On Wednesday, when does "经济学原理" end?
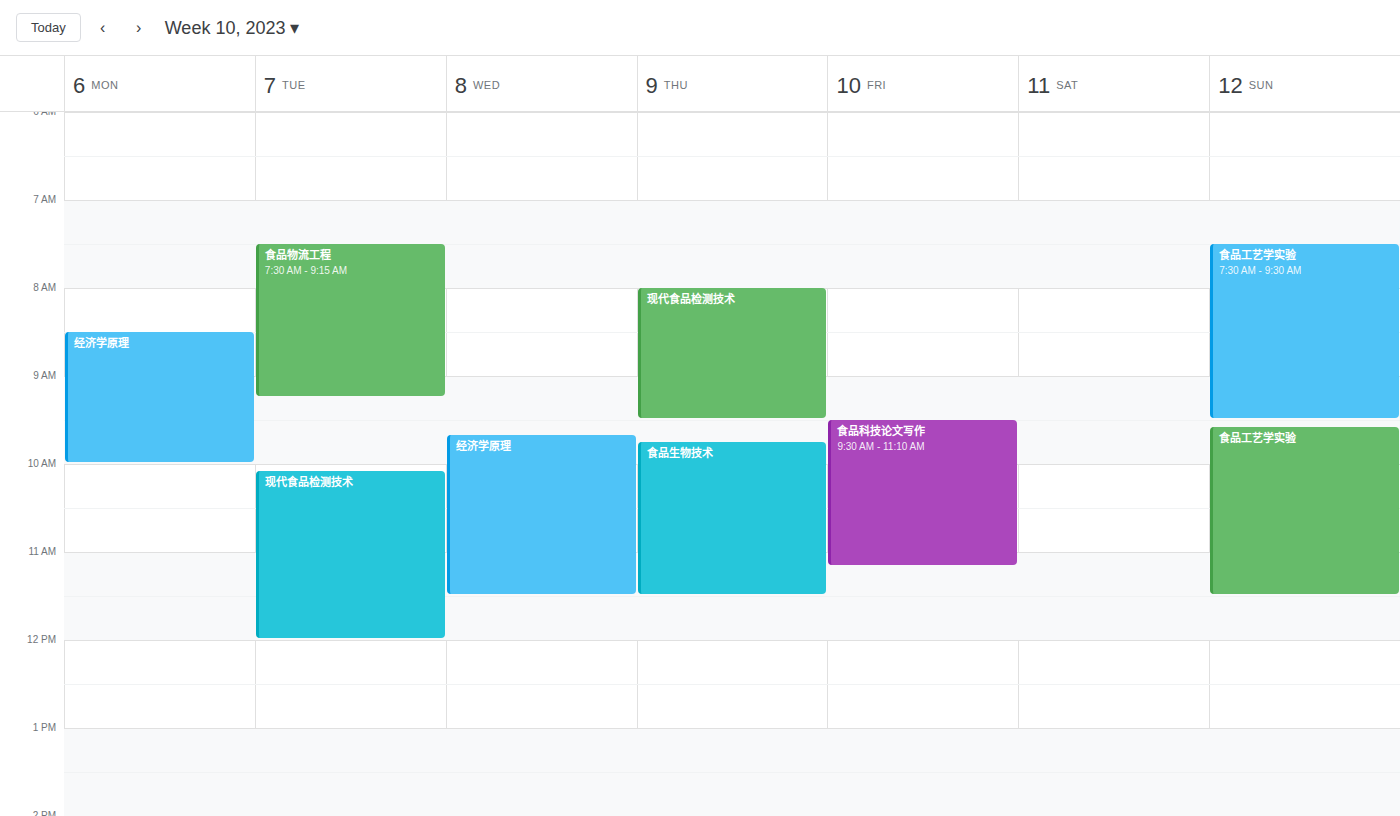
11:30 AM